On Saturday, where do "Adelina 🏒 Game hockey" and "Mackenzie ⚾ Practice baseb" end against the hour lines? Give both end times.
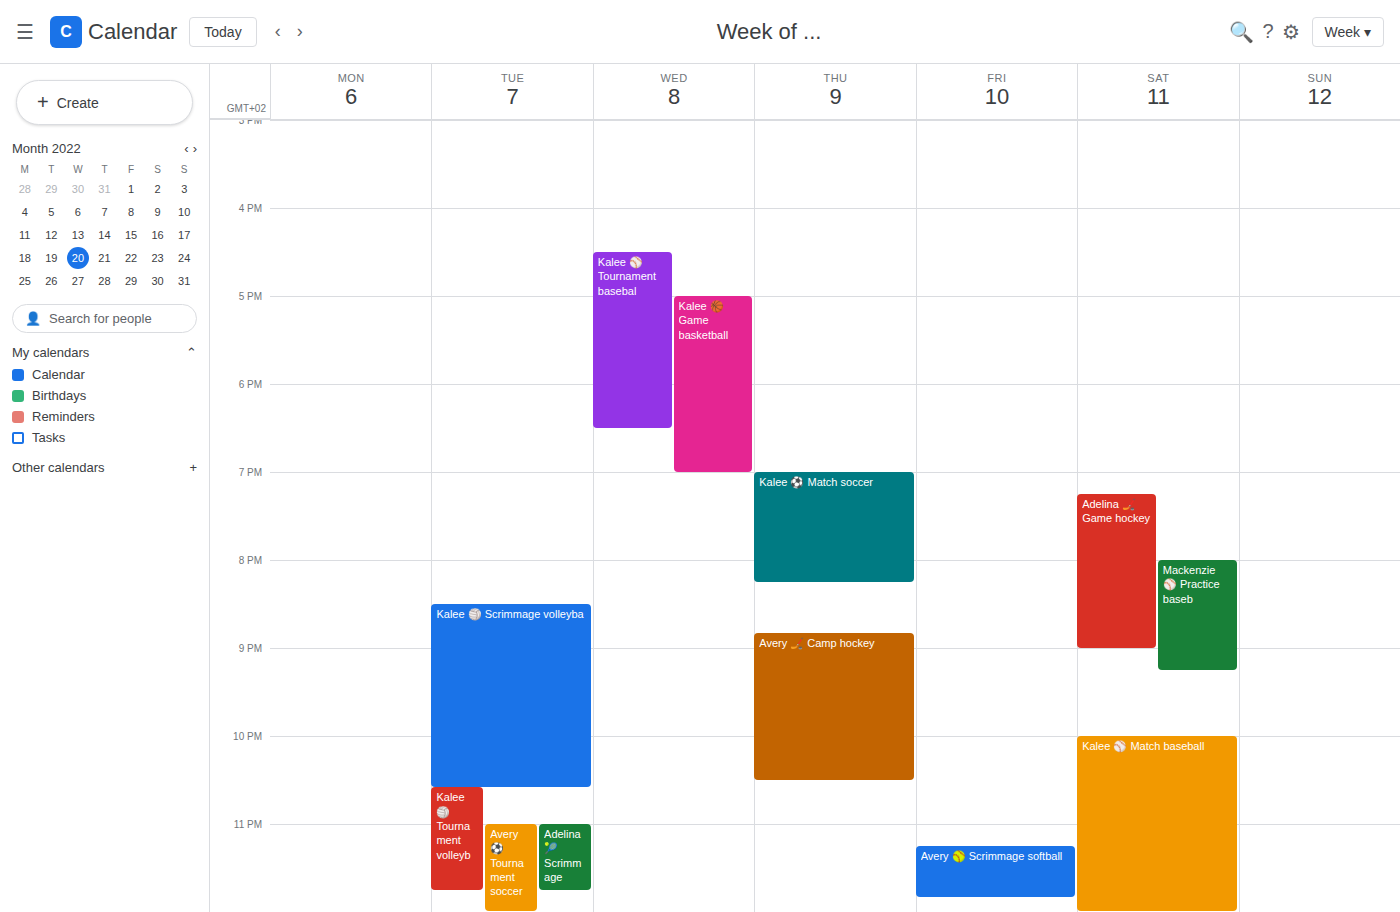
"Adelina 🏒 Game hockey": 9:00 PM, exactly on the 9 PM line. "Mackenzie ⚾ Practice baseb": 9:15 PM, neither: a quarter of the way from the 9 PM line to the 10 PM line.